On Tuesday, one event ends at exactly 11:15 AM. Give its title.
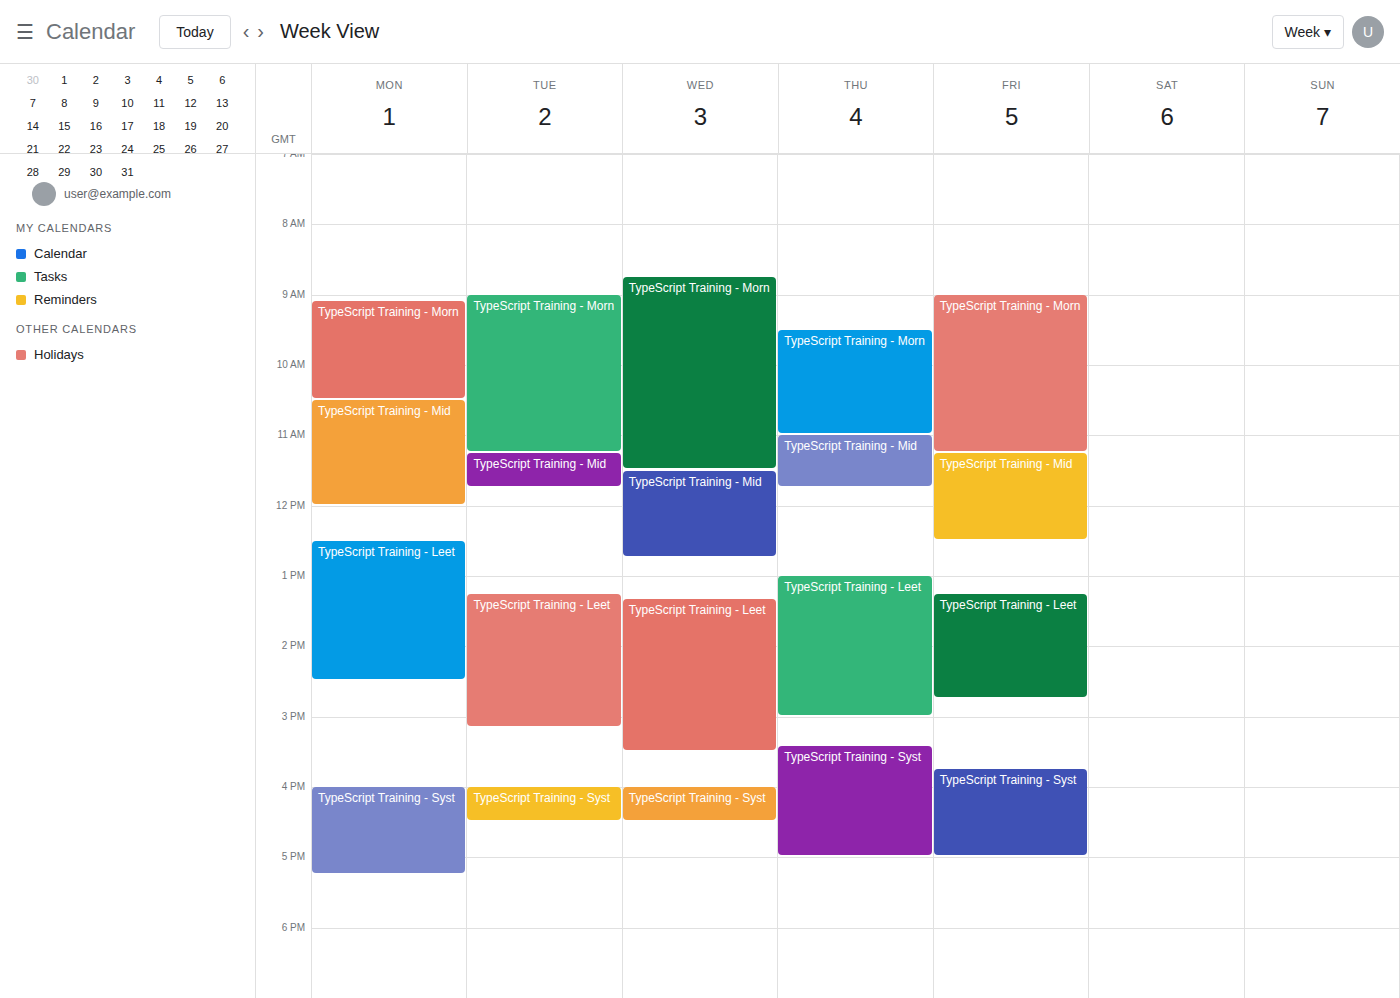
"TypeScript Training - Morn"